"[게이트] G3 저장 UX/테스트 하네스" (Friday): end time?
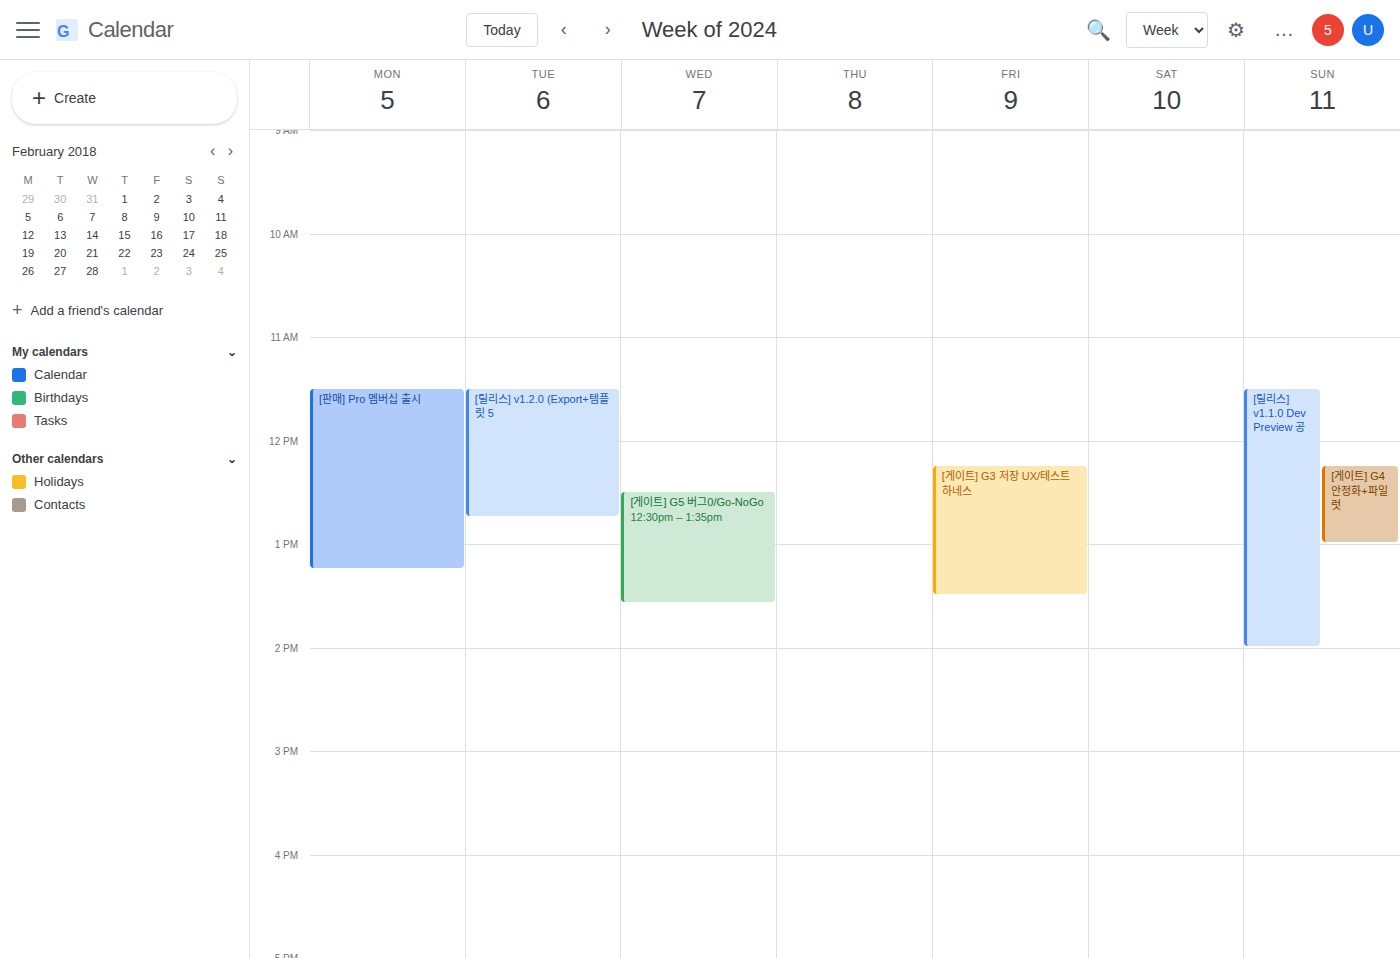
13:30